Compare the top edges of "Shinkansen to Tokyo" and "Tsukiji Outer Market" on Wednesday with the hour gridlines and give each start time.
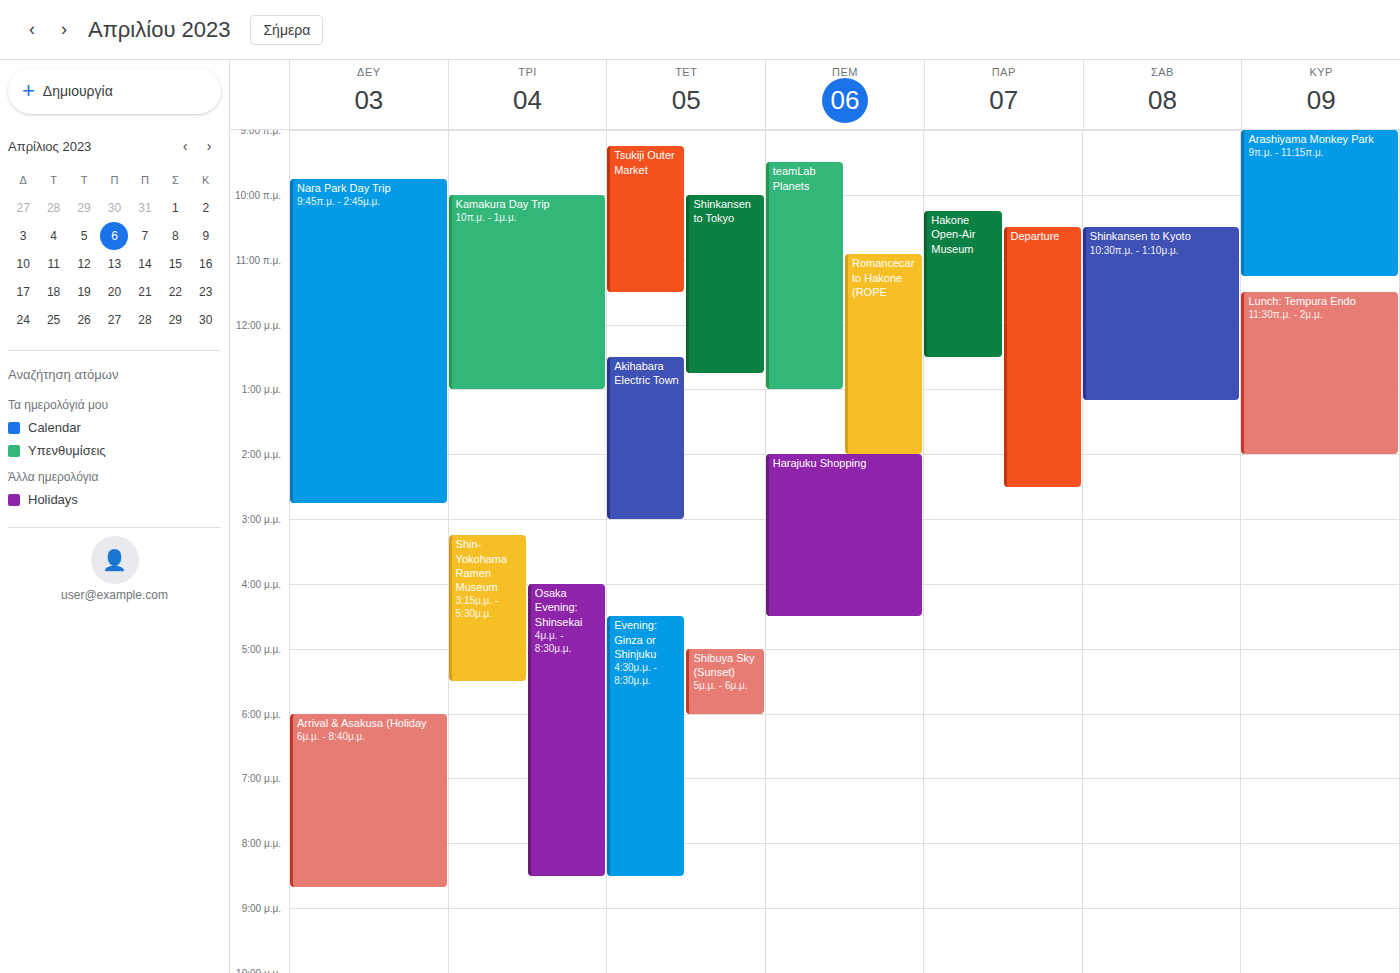
"Shinkansen to Tokyo": 10:00 AM, exactly on the 10 AM line. "Tsukiji Outer Market": 9:15 AM, neither: a quarter of the way from the 9 AM line to the 10 AM line.